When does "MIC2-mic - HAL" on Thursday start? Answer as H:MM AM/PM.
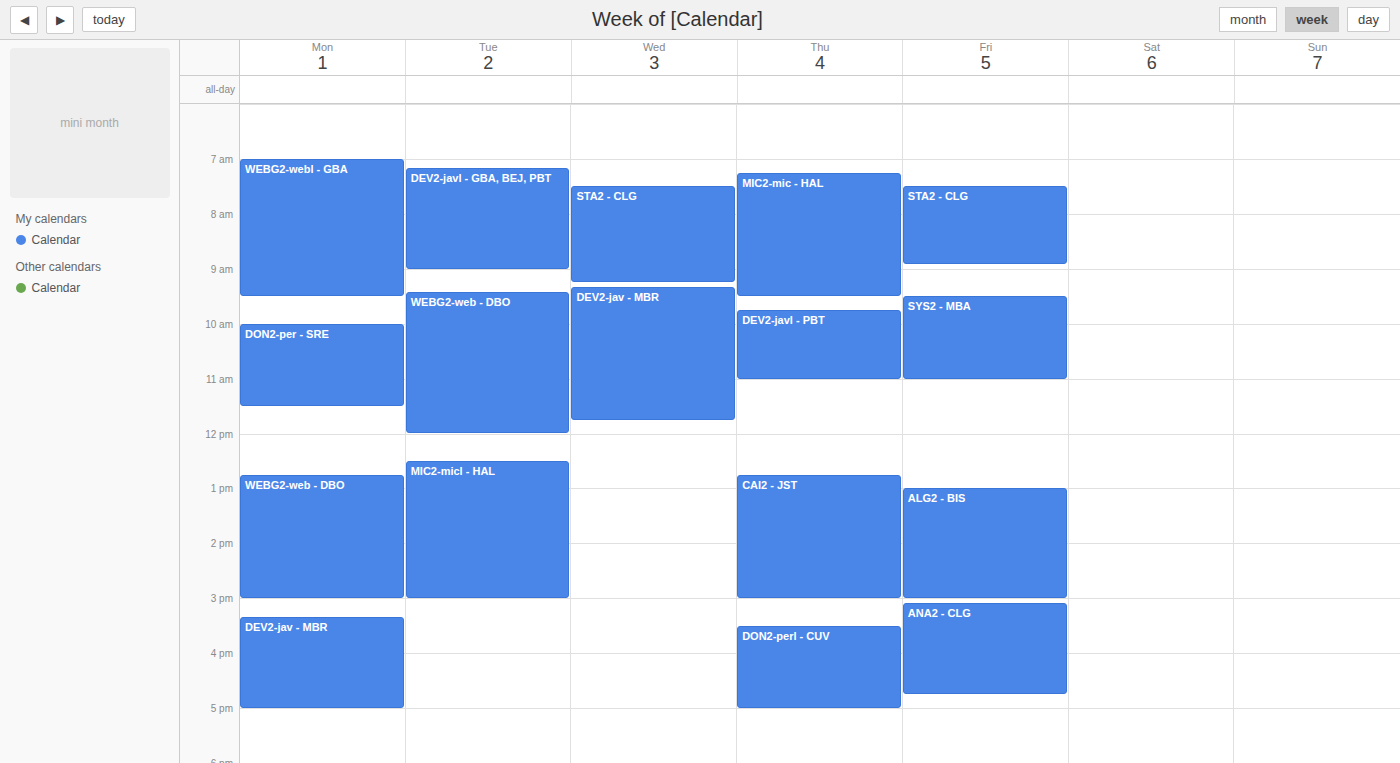
7:15 AM